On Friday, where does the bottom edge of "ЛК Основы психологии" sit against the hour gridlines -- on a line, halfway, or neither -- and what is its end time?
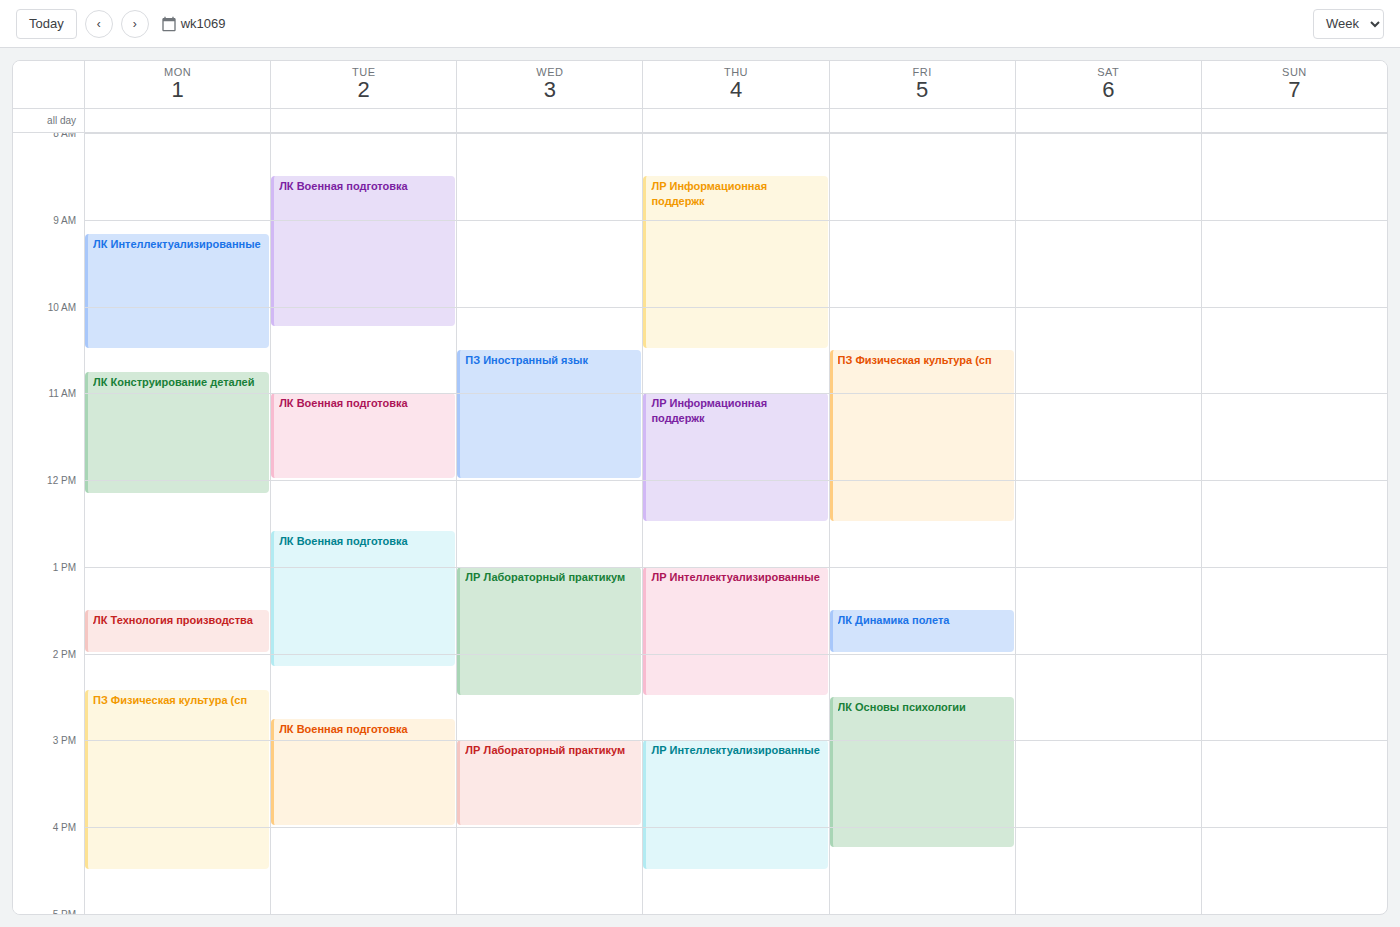
4:15 PM -- neither: a quarter of the way from the 4 PM line to the 5 PM line.